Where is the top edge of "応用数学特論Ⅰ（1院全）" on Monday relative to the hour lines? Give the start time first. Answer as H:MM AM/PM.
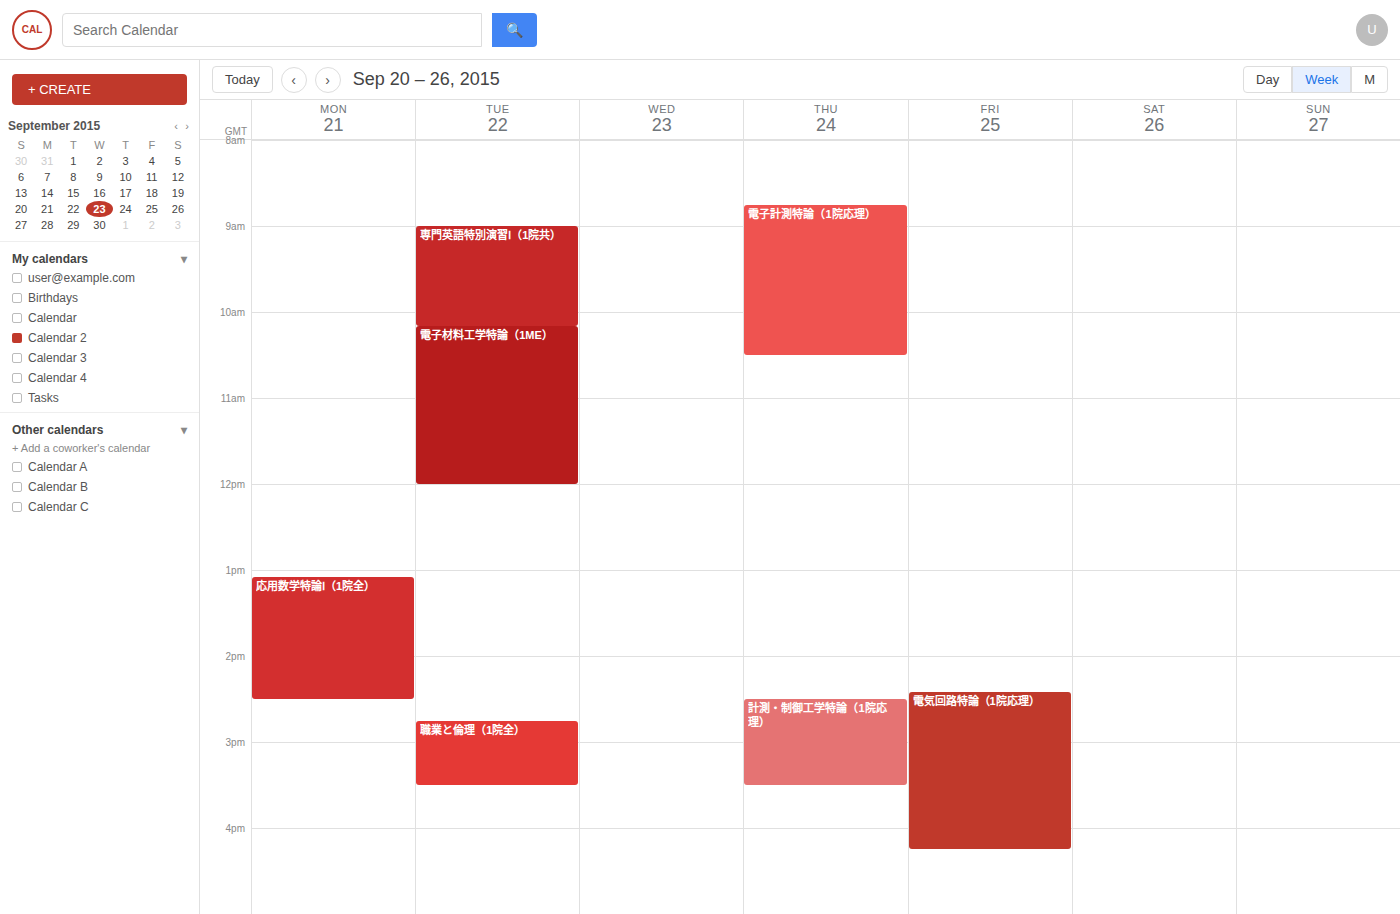
1:05 PM -- neither: 5 minutes below the 1 PM line and 55 minutes above the 2 PM line.